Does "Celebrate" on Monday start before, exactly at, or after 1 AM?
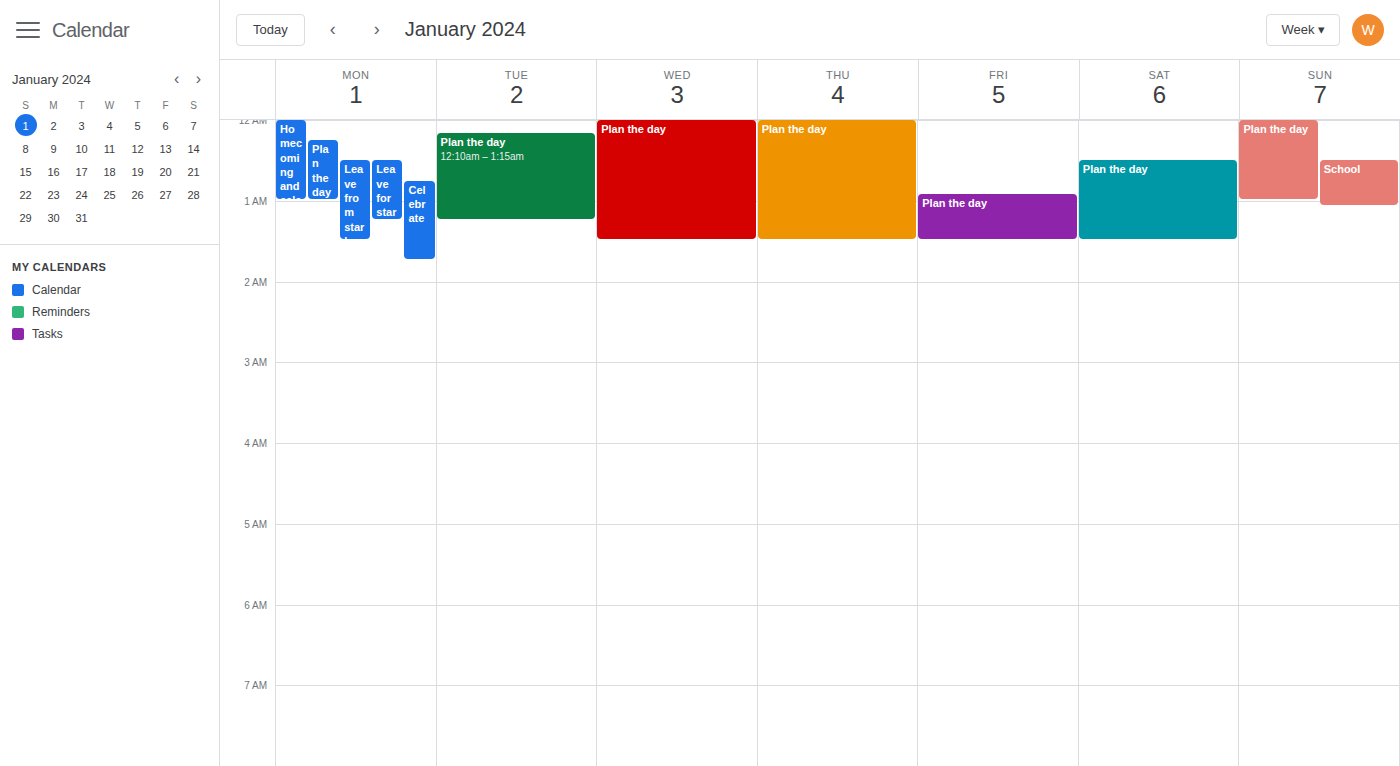
12:45 AM -- before 1 AM, 15 minutes above the 1 AM line.